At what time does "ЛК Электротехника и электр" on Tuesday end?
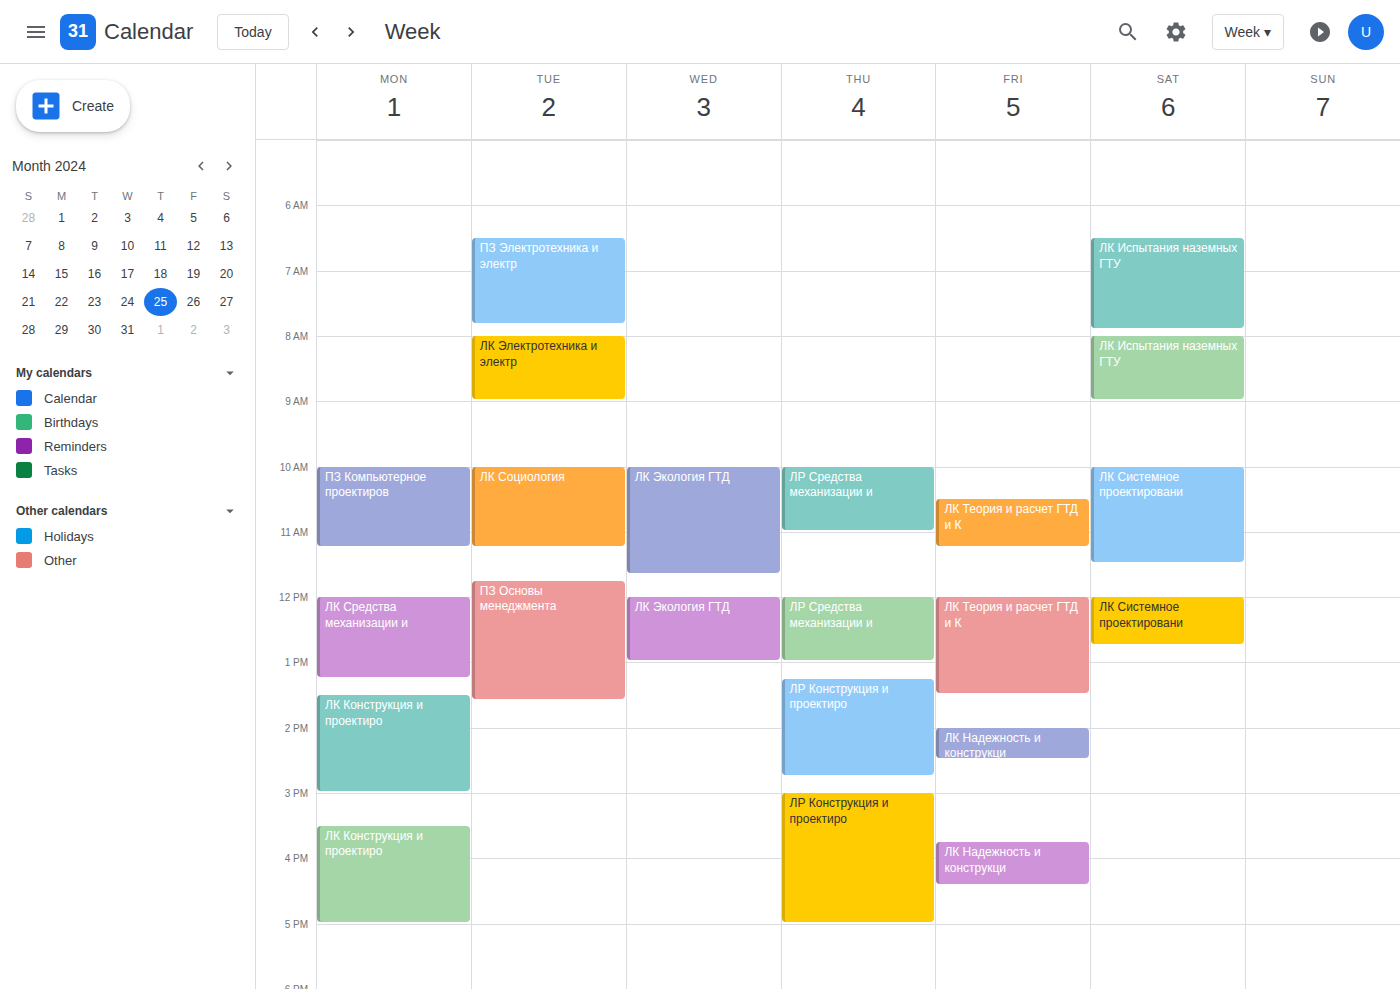
9:00 AM